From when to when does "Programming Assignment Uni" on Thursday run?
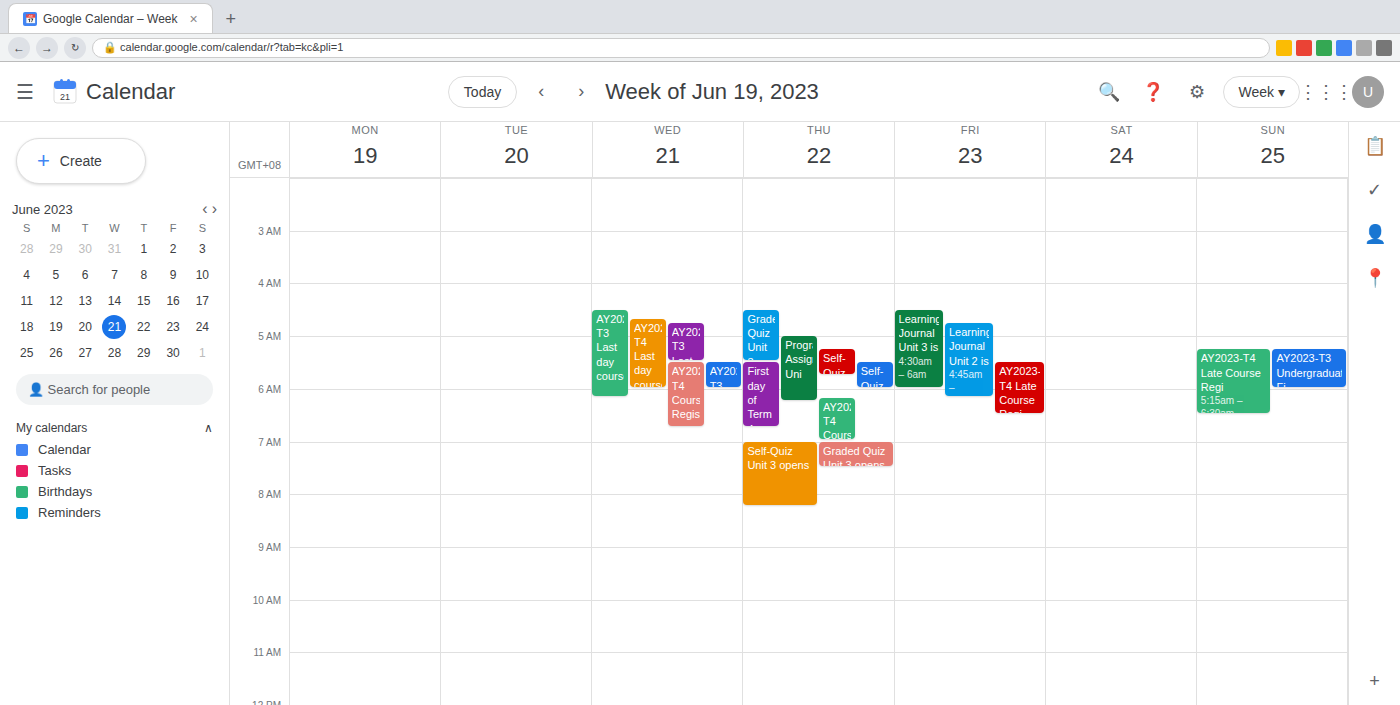
5:00 AM to 6:15 AM